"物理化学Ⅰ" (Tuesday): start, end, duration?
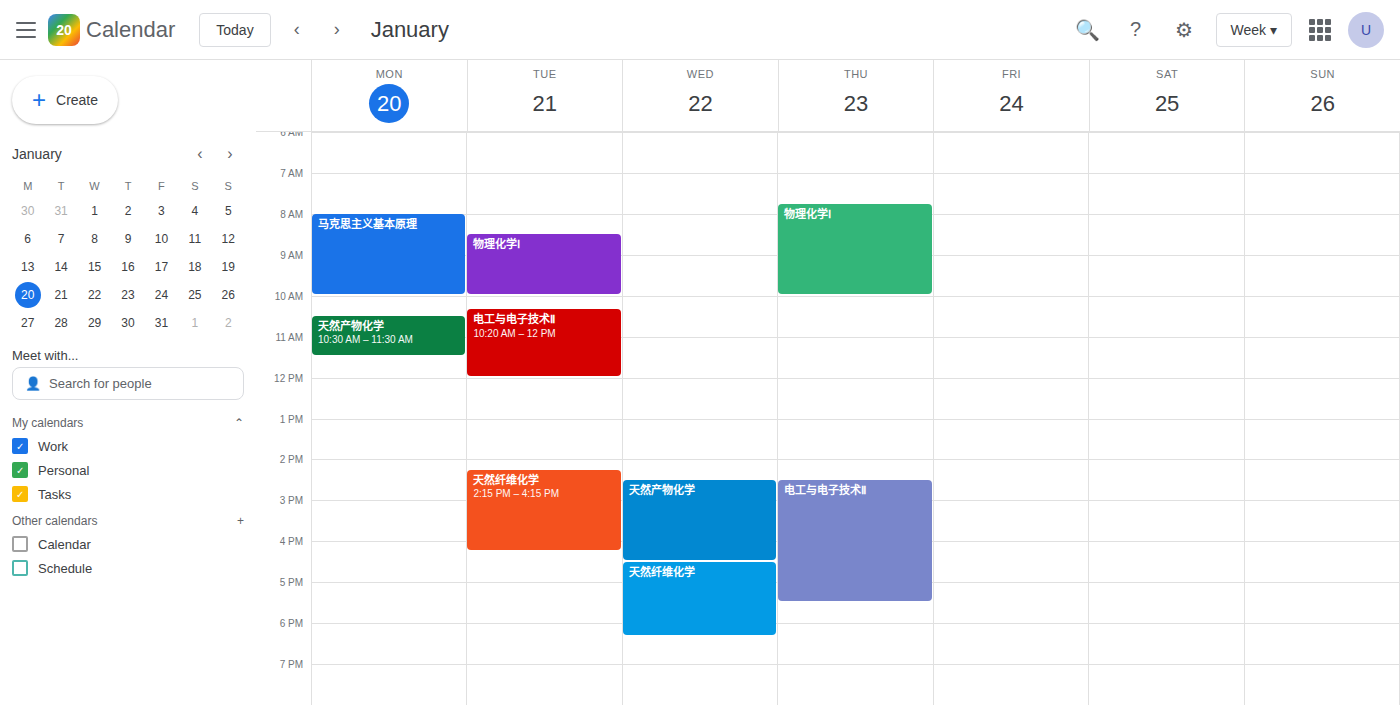
8:30 AM to 10:00 AM, 1 hour 30 minutes